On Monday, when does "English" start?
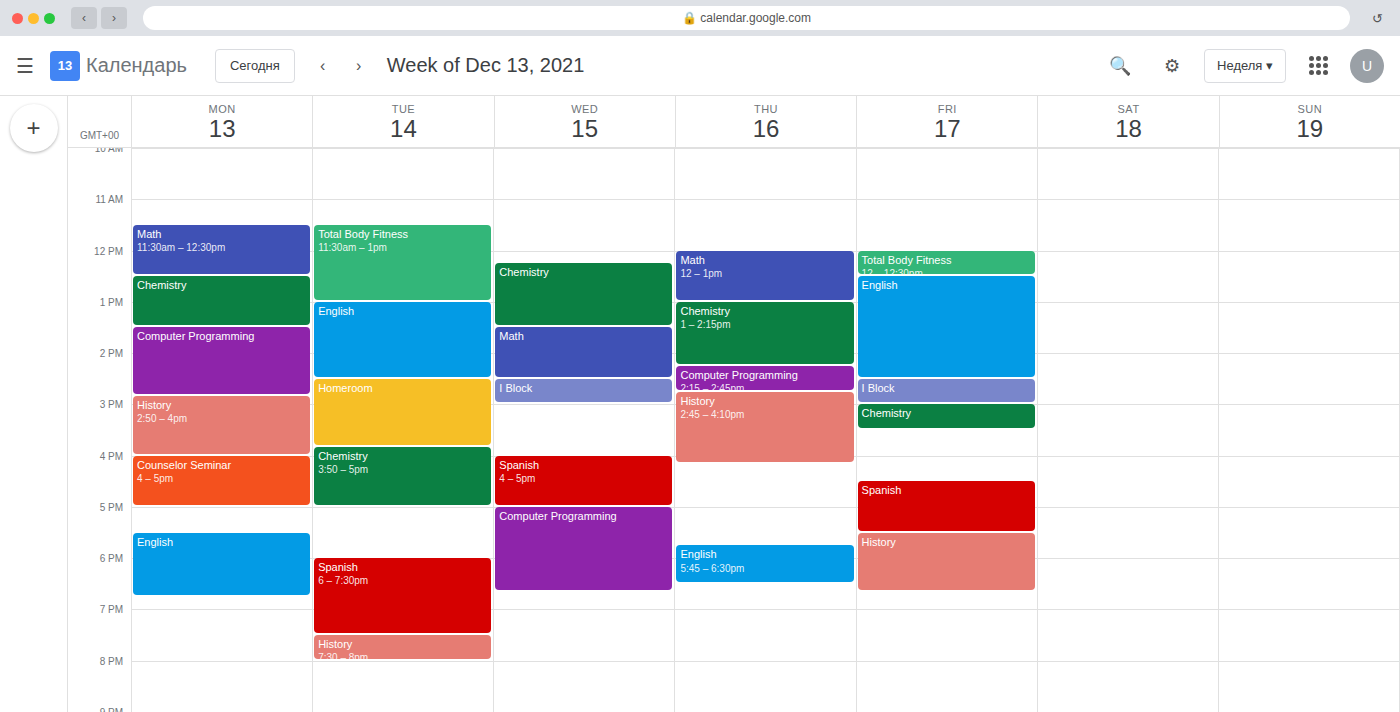
5:30 PM